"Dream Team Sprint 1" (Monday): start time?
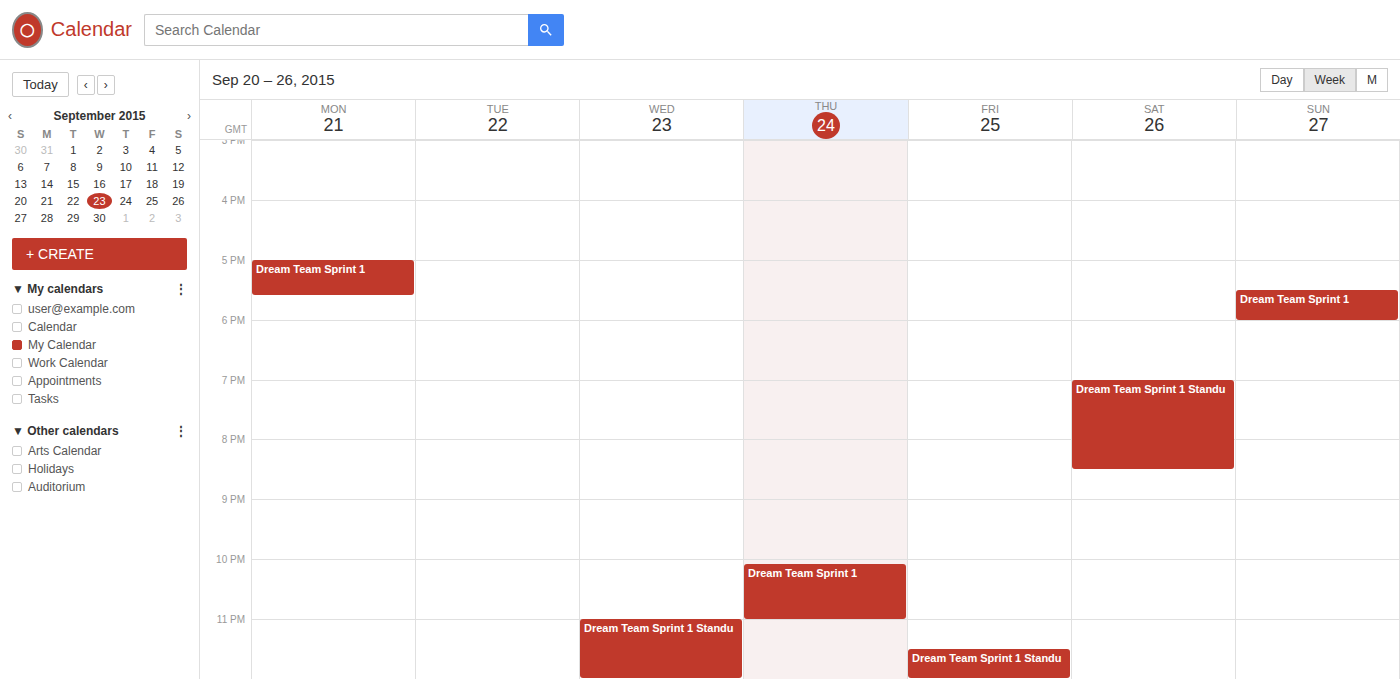
5:00 PM